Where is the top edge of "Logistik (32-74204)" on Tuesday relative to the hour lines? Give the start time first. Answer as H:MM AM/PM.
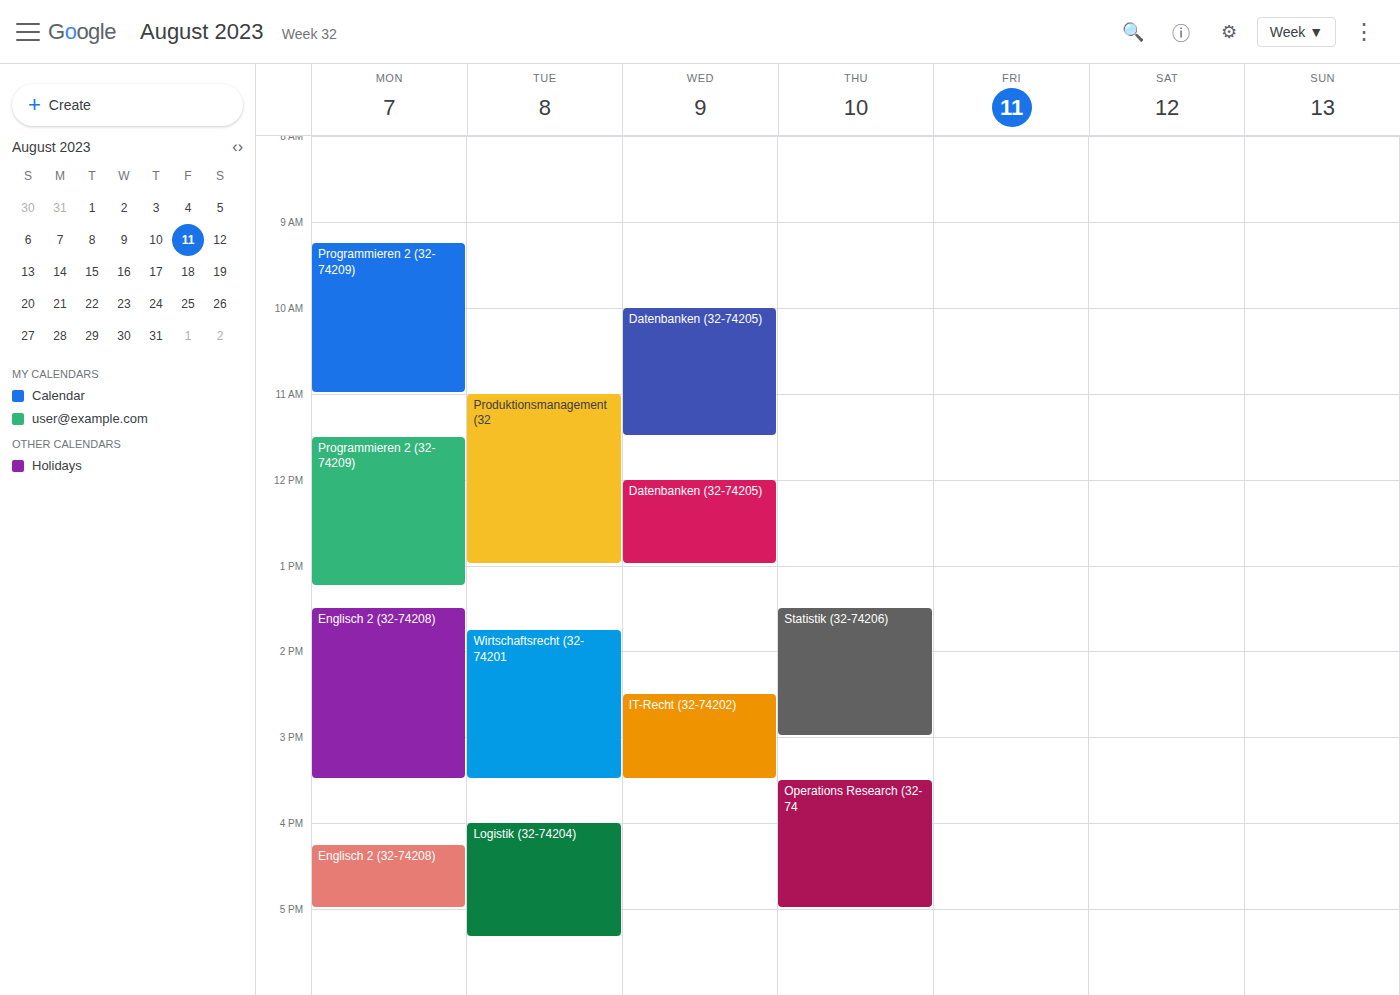
4:00 PM -- exactly on the 4 PM line.